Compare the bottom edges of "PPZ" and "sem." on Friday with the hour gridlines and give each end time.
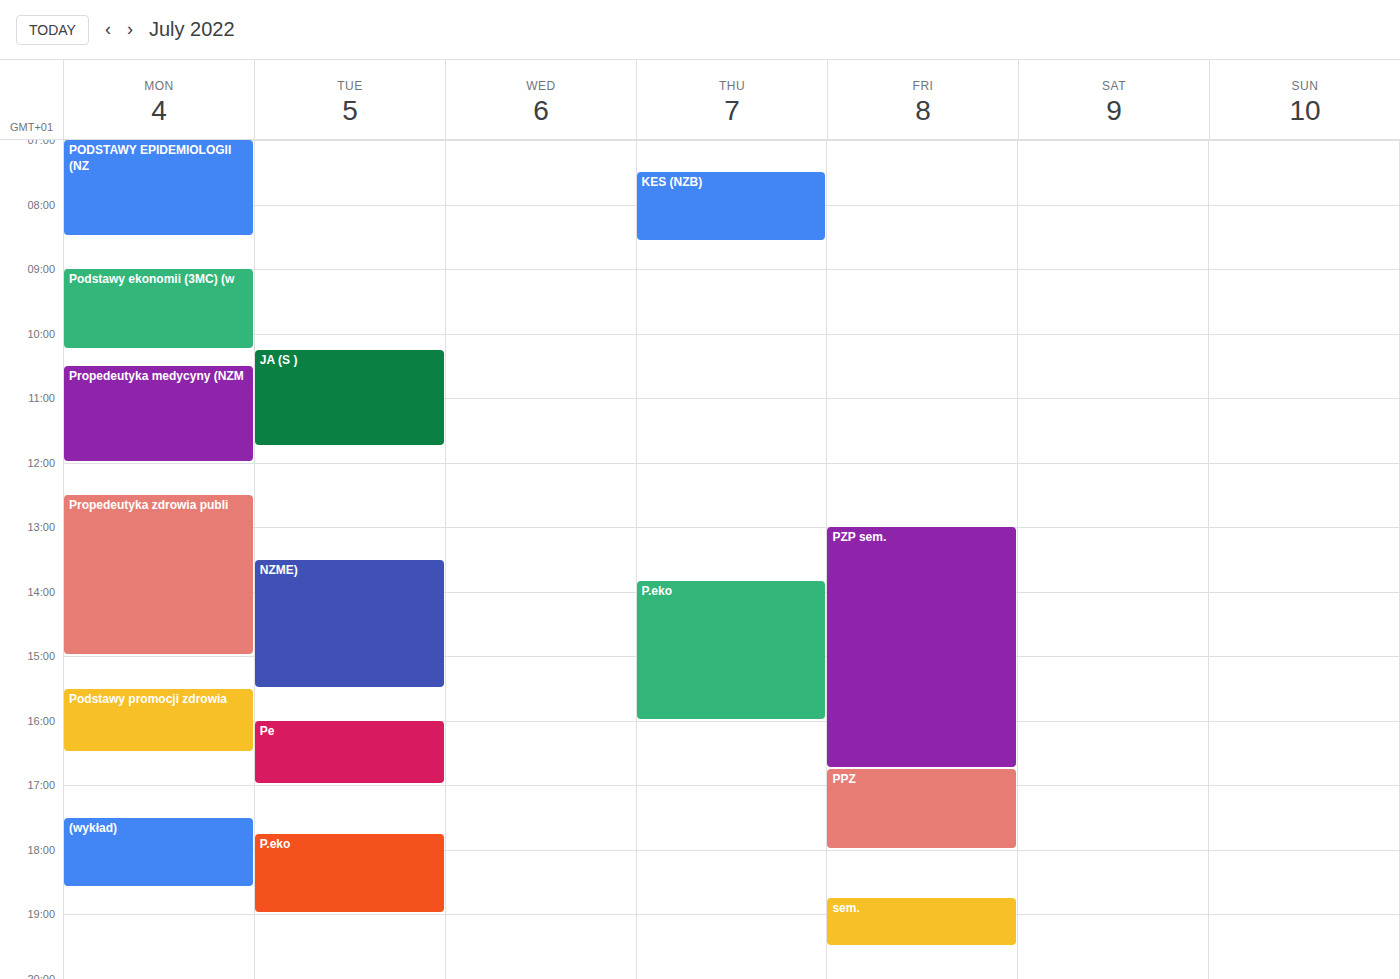
"PPZ": 6:00 PM, exactly on the 6 PM line. "sem.": 7:30 PM, halfway between the 7 PM and 8 PM lines.